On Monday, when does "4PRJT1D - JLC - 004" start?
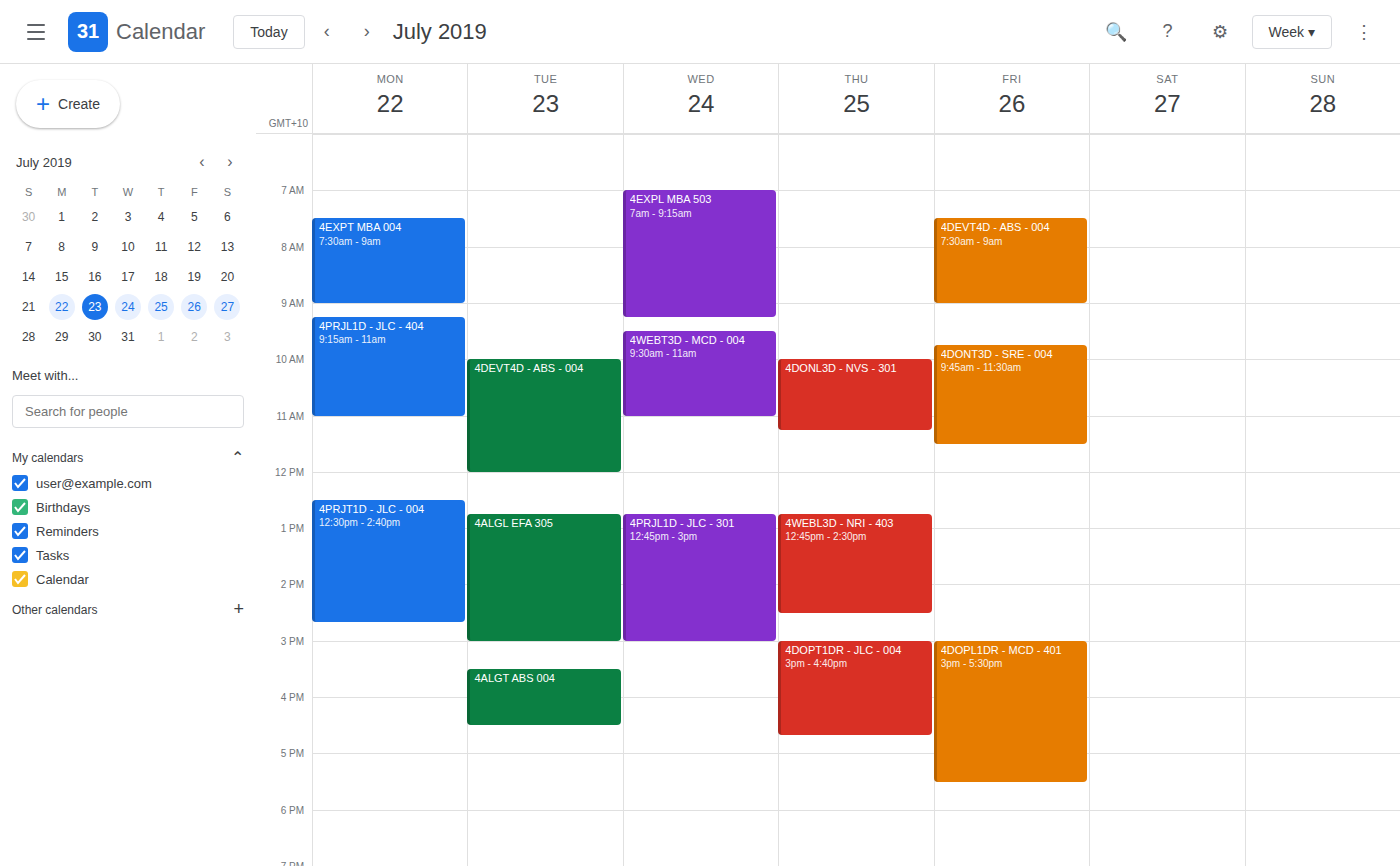
12:30 PM